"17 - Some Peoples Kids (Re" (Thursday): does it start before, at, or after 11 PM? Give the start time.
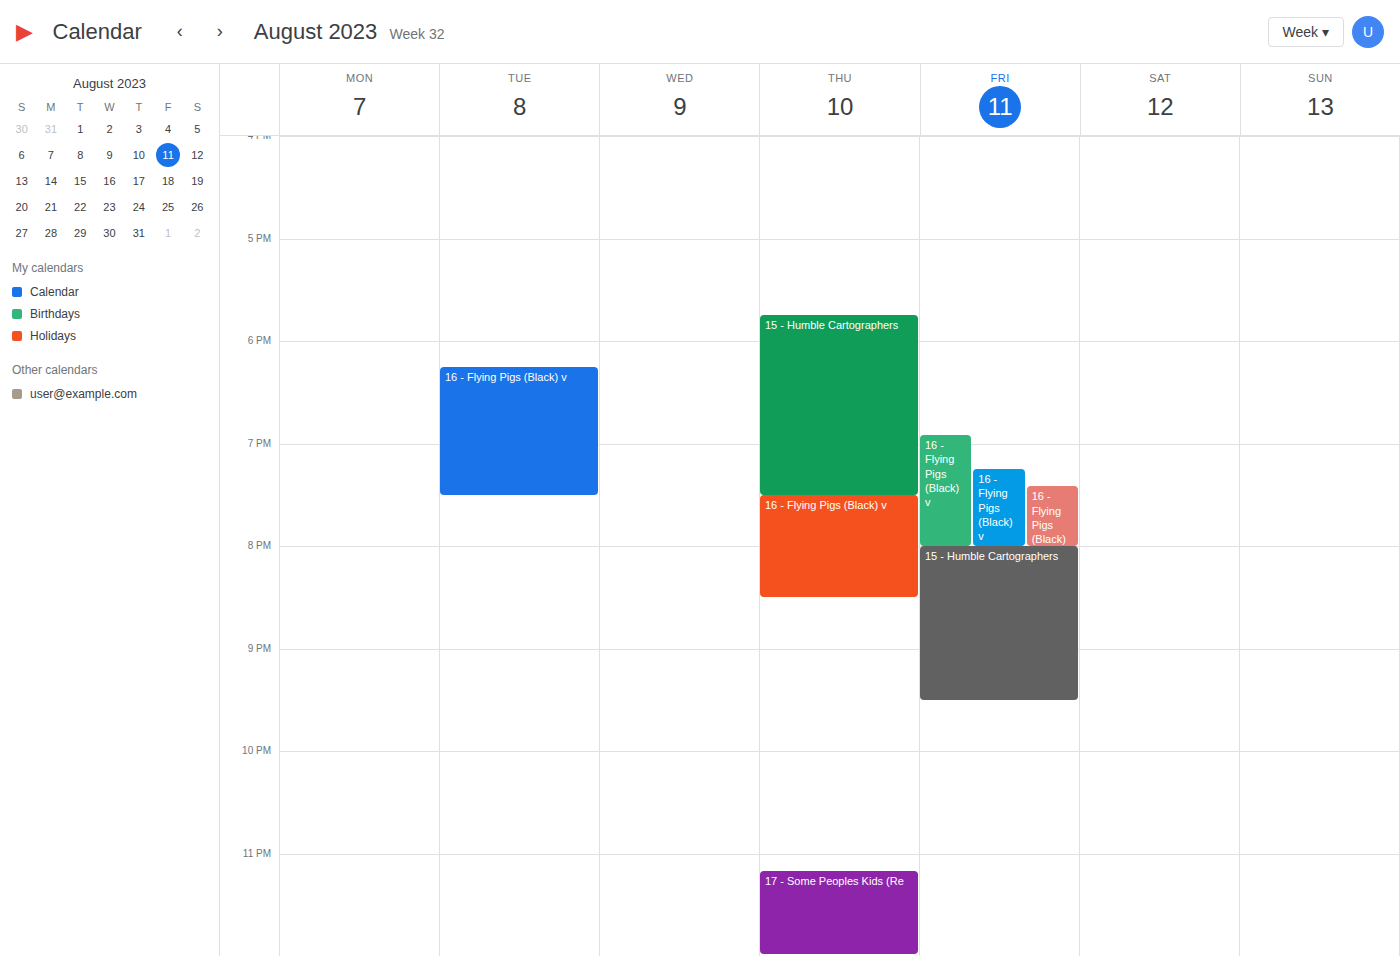
11:10 PM -- after 11 PM, 10 minutes below the 11 PM line.